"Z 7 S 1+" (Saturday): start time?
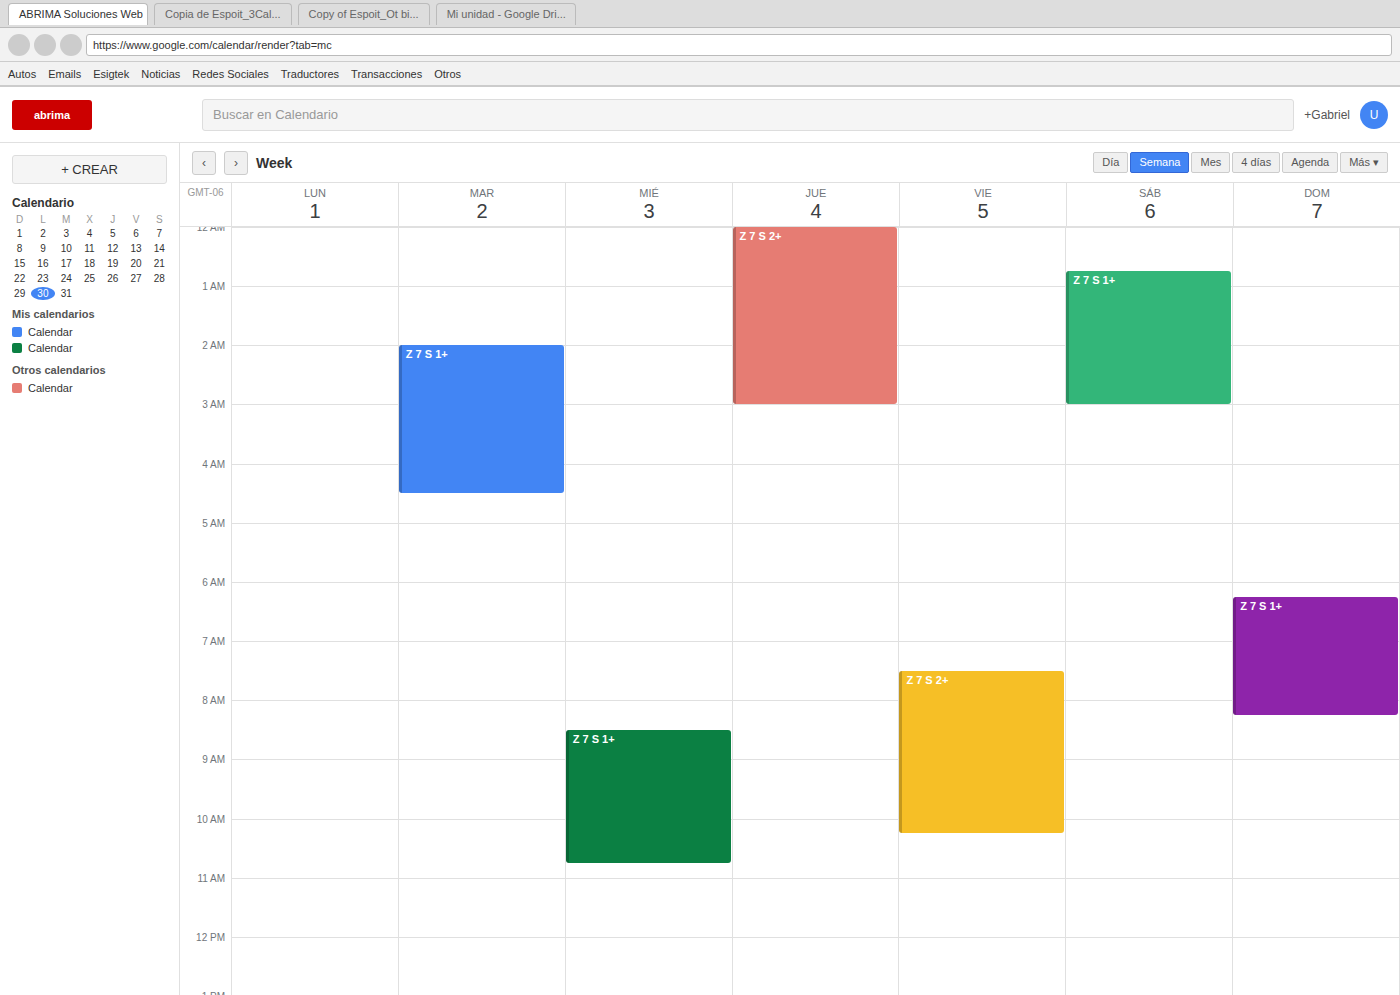
12:45 AM